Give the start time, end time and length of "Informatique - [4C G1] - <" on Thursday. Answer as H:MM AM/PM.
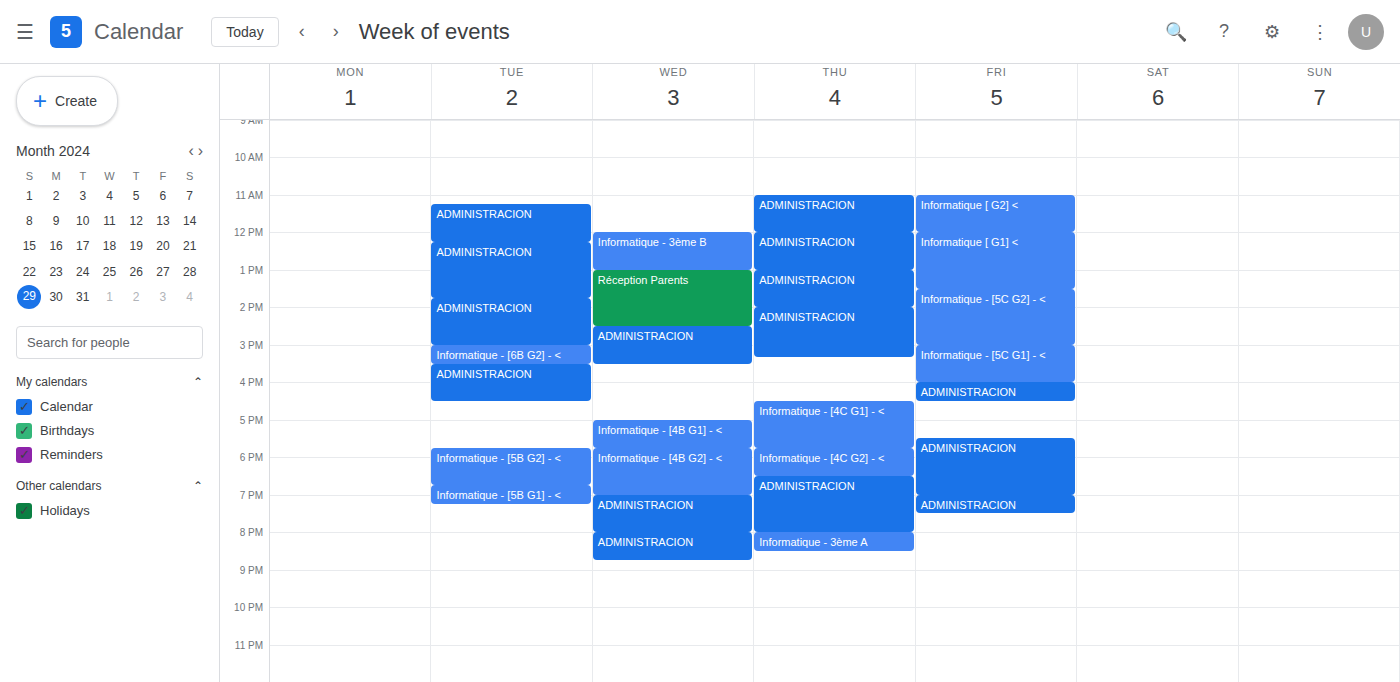
4:30 PM to 5:45 PM, 1 hour 15 minutes